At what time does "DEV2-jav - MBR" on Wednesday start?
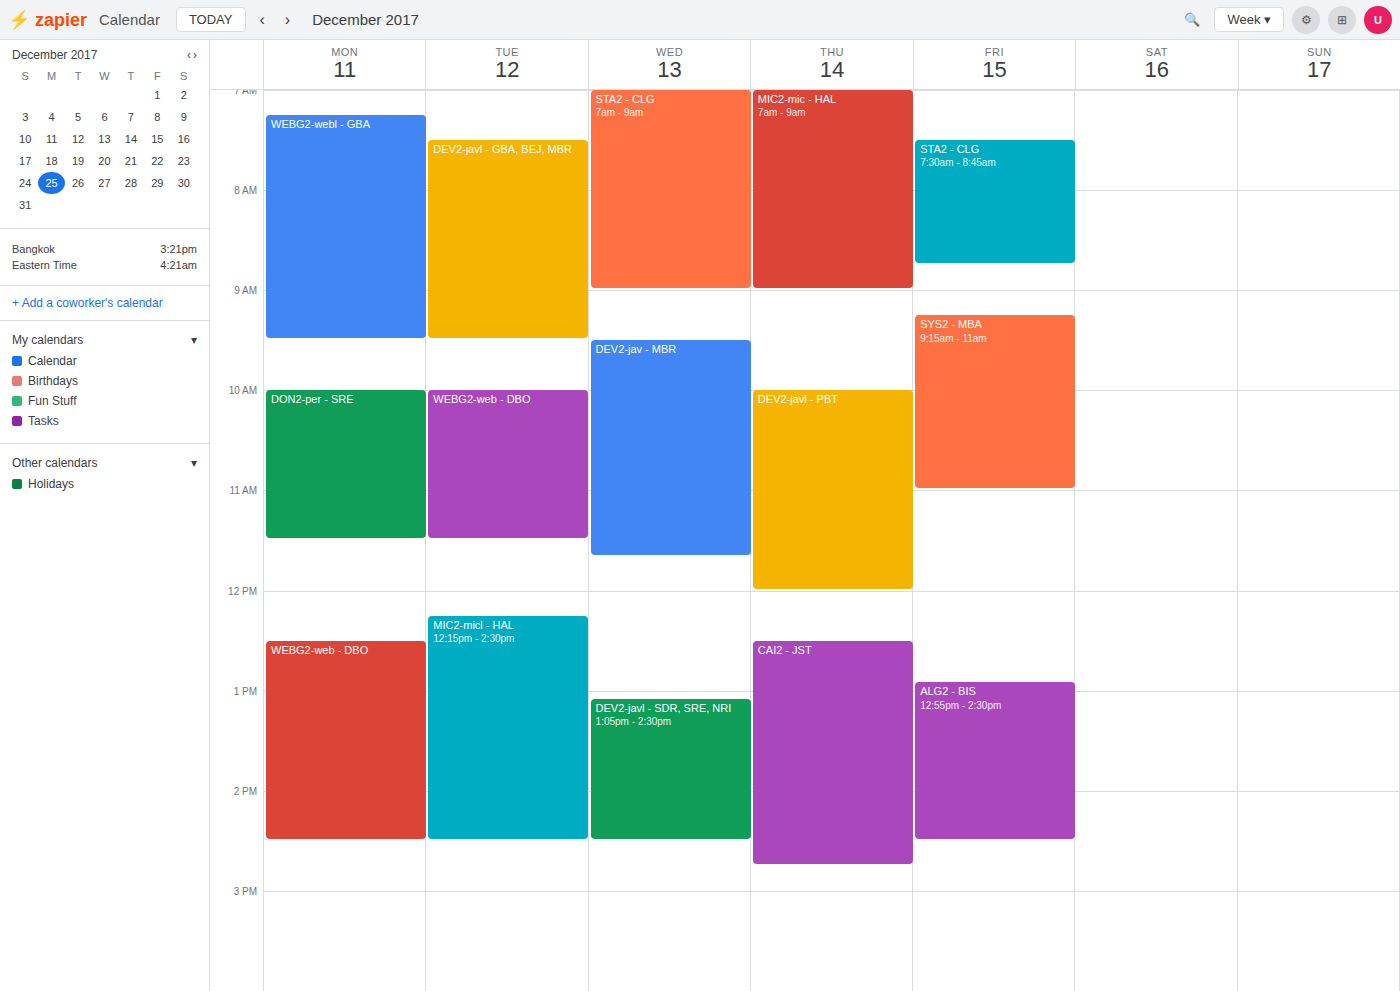
9:30 AM